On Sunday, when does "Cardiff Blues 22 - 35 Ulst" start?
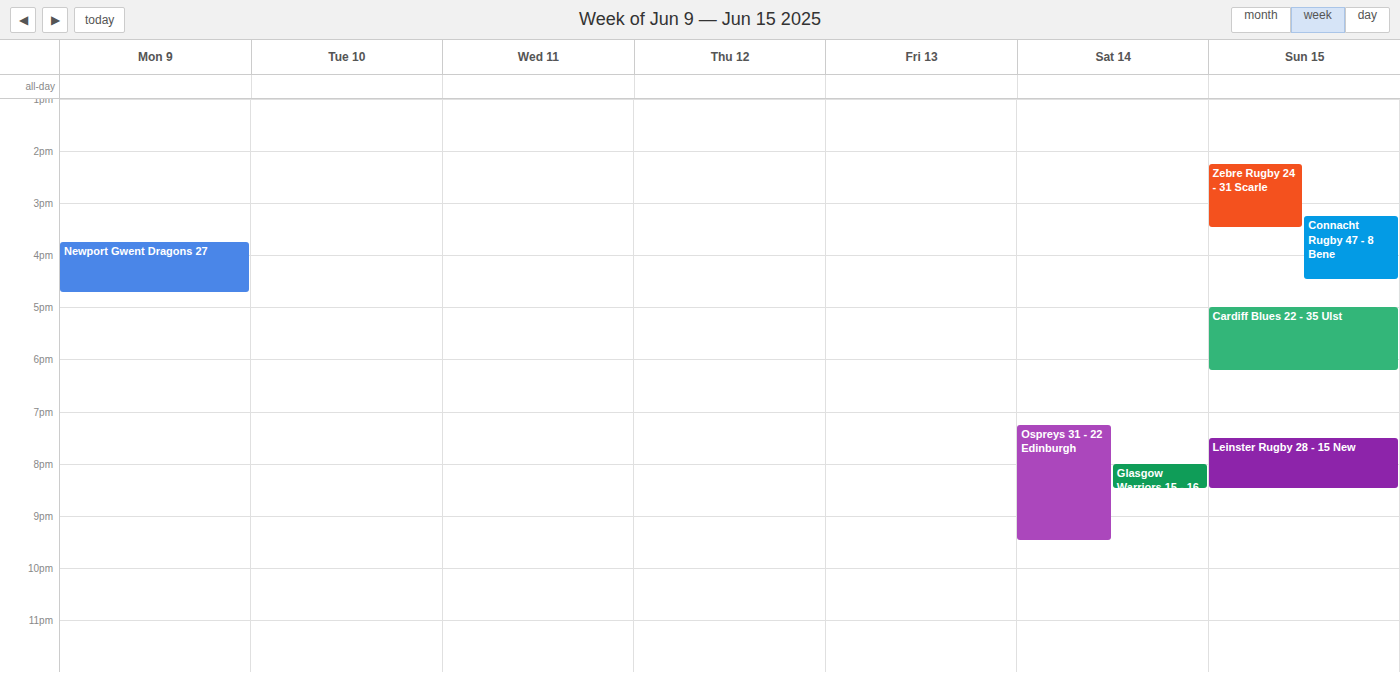
5:00 PM